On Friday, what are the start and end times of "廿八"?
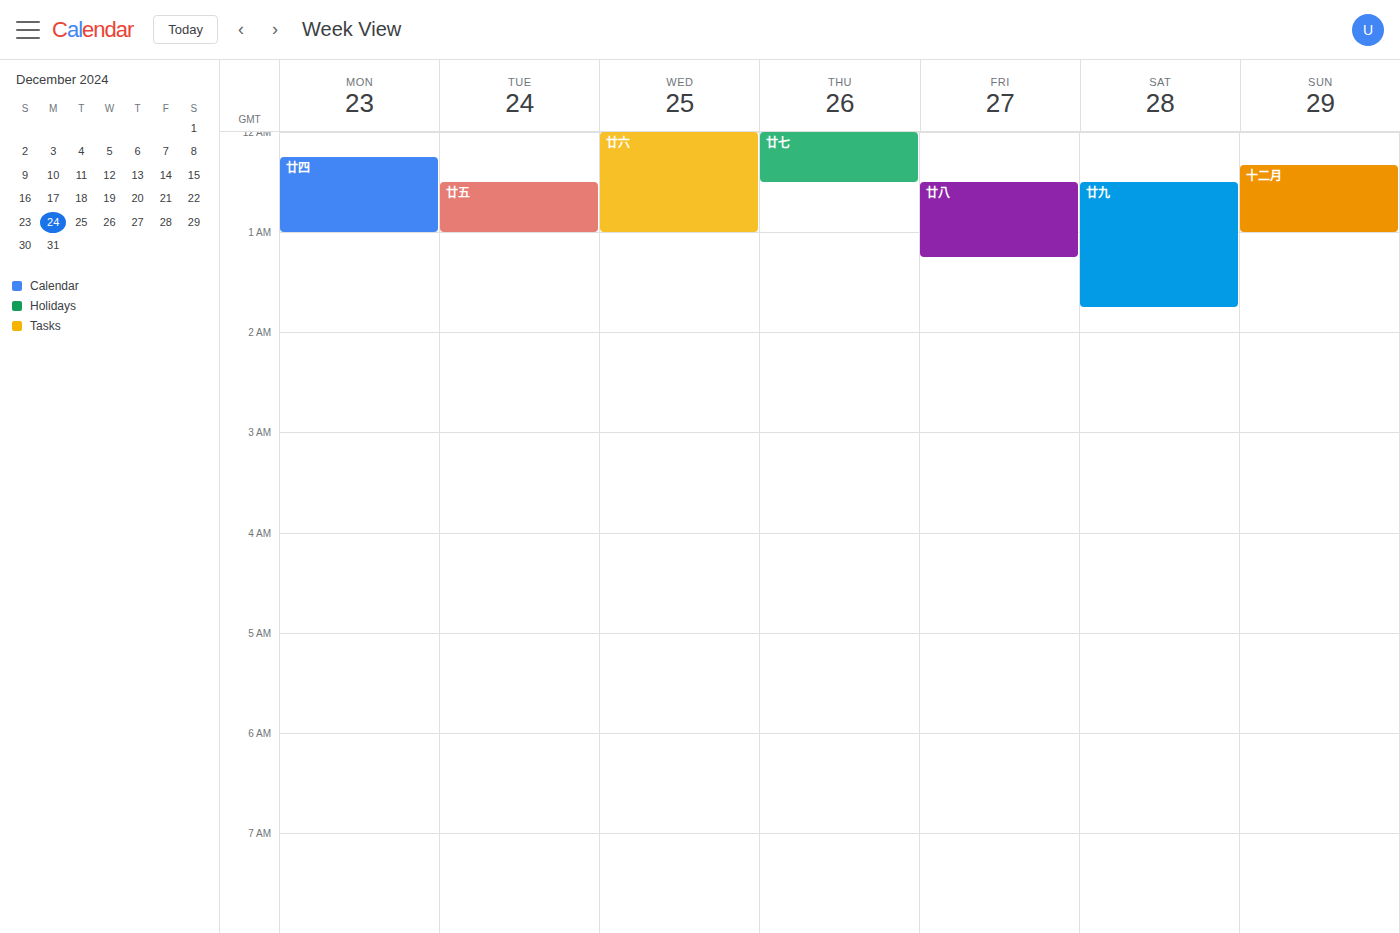
00:30 to 01:15